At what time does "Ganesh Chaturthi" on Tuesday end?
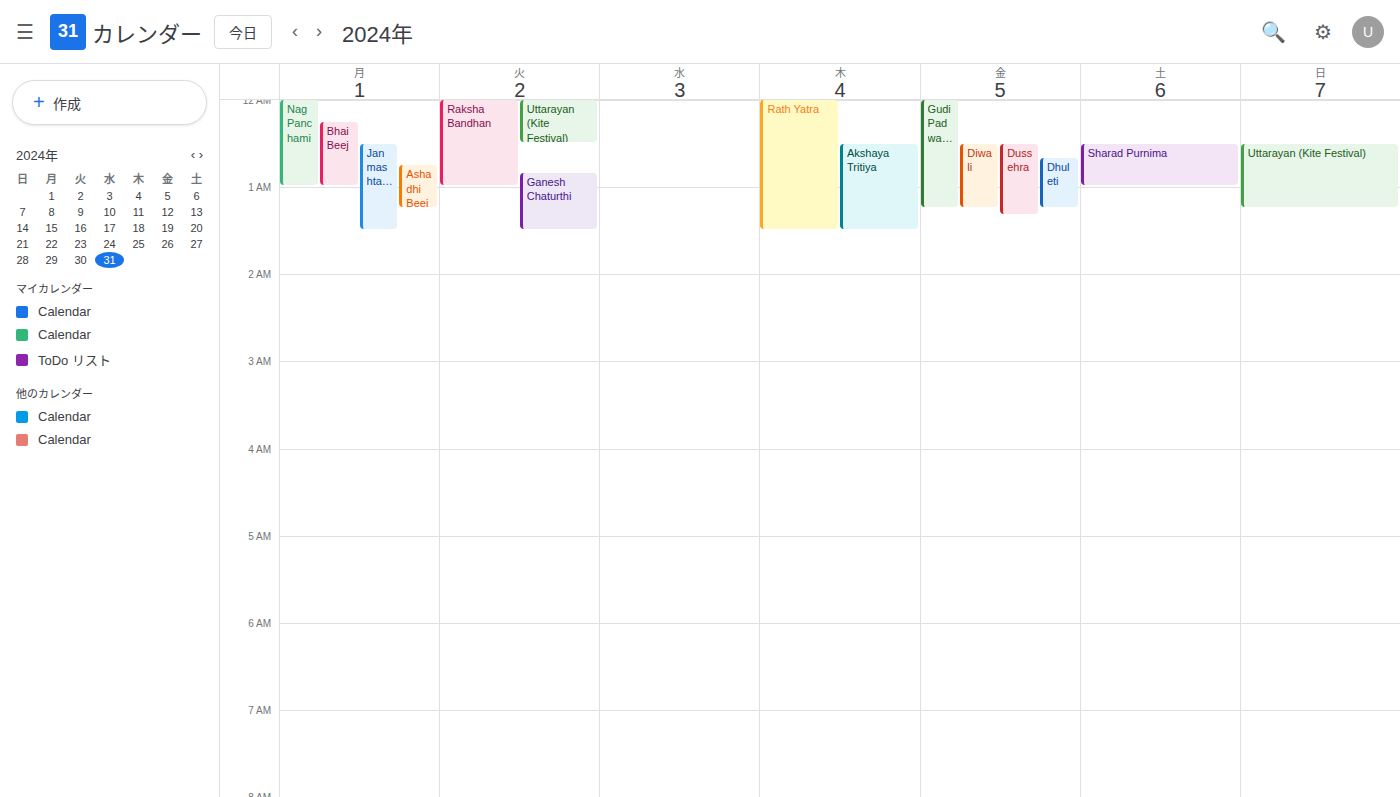
1:30 AM